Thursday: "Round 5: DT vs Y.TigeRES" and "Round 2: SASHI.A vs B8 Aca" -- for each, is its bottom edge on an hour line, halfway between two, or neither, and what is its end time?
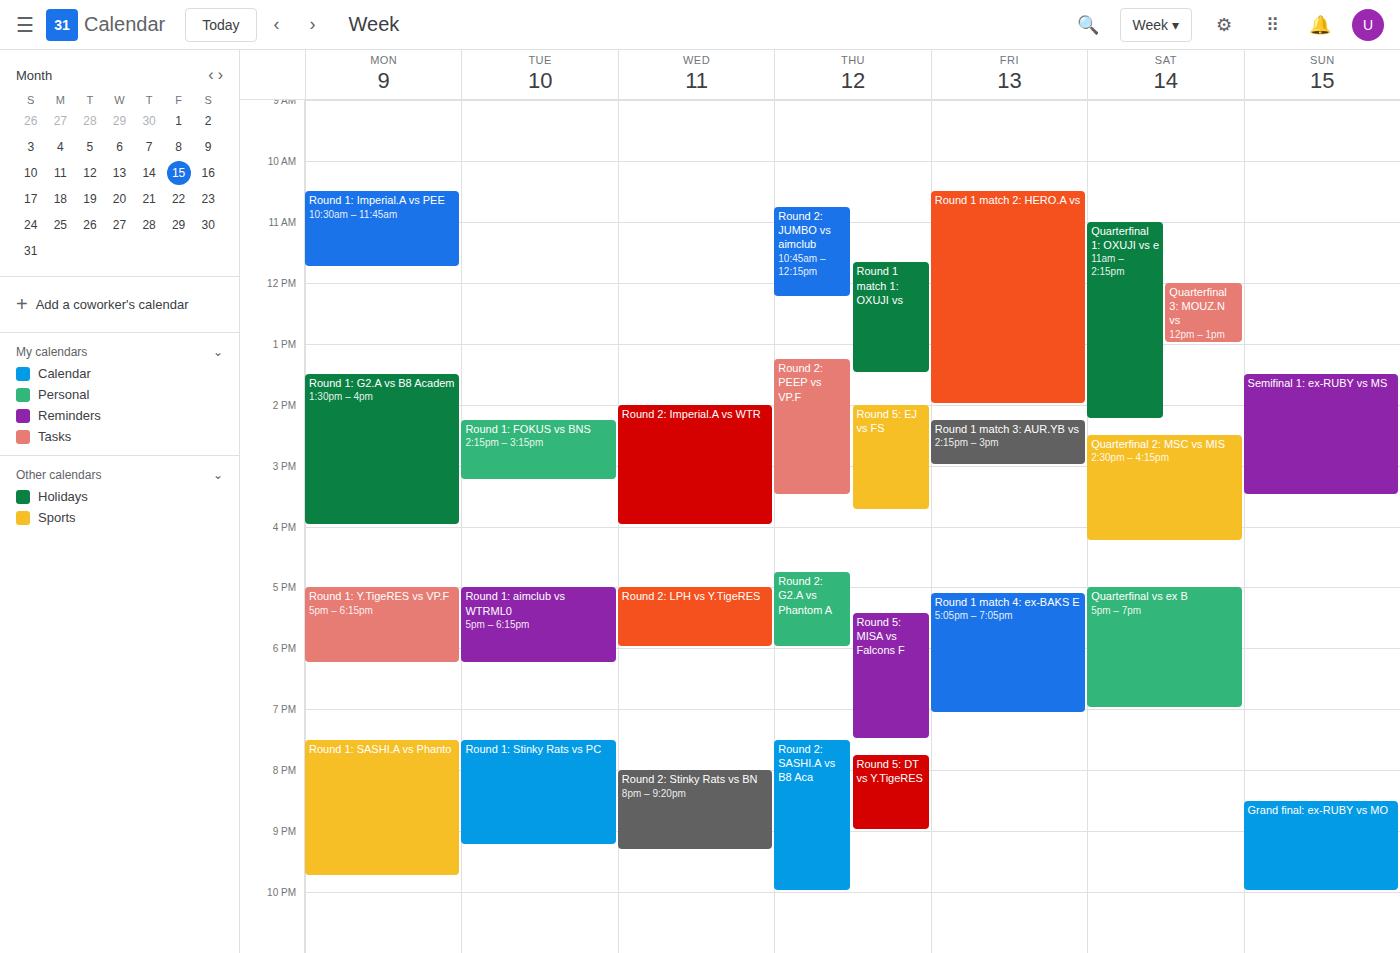
"Round 5: DT vs Y.TigeRES": 9:00 PM, exactly on the 9 PM line. "Round 2: SASHI.A vs B8 Aca": 10:00 PM, exactly on the 10 PM line.